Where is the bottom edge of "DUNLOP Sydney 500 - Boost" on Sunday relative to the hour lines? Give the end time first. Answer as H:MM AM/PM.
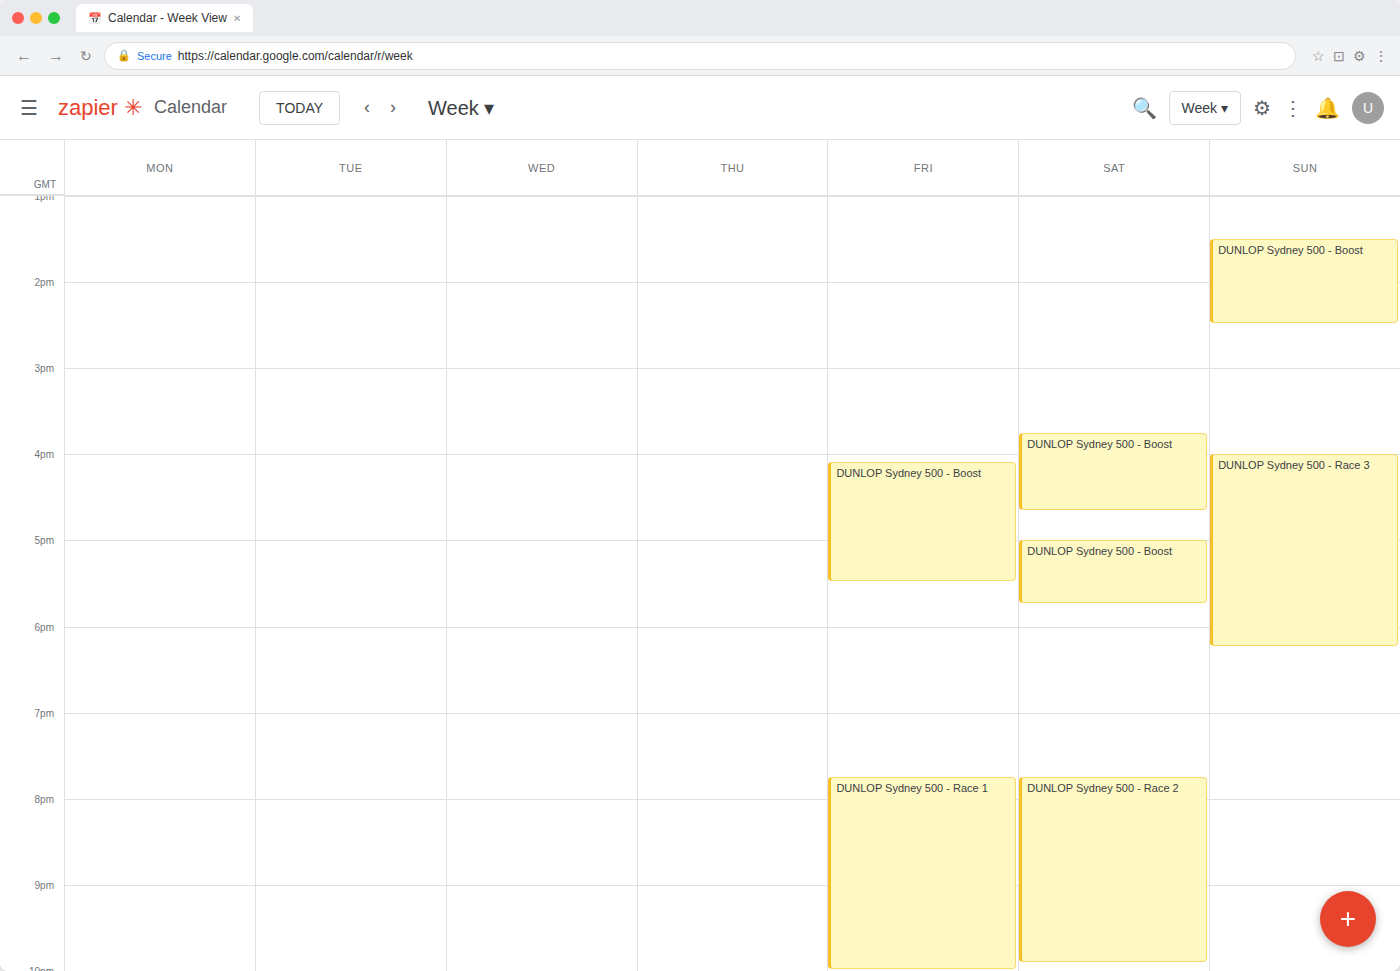
2:30 PM -- halfway between the 2 PM and 3 PM lines.